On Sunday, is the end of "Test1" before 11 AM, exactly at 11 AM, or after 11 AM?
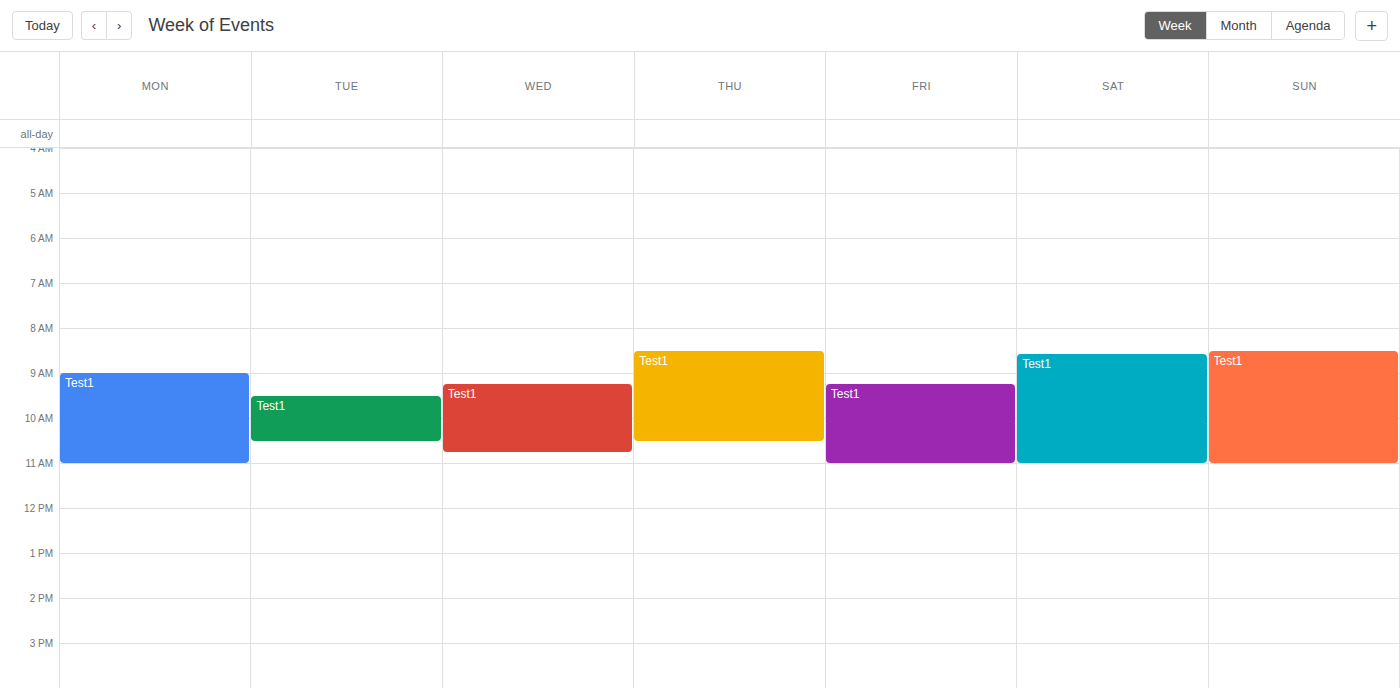
11:00 AM -- exactly at 11 AM, on the 11 AM line.